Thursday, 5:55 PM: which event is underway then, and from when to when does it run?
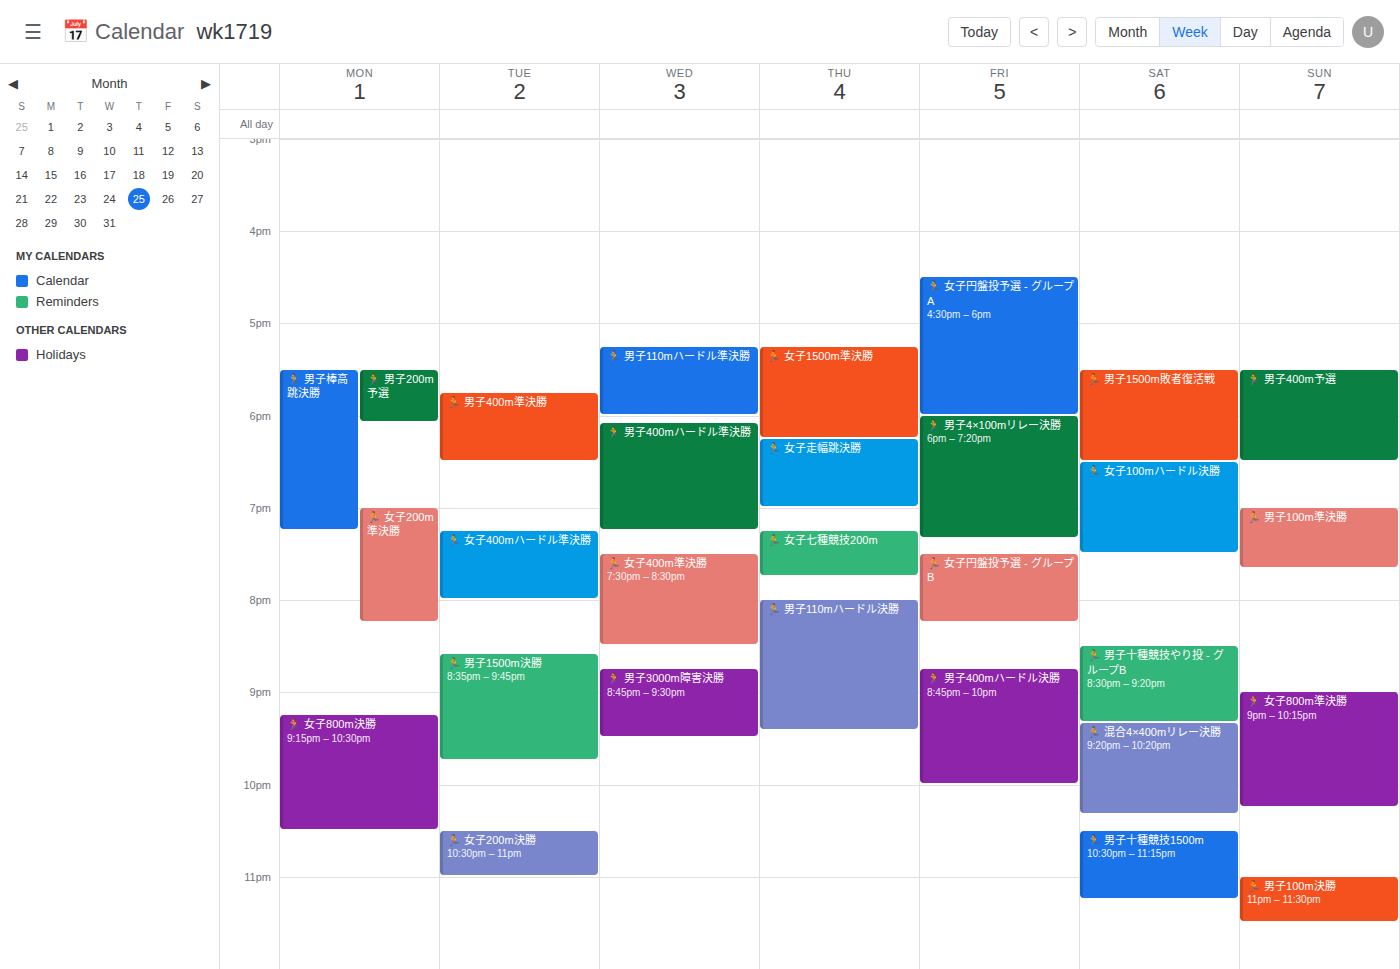
"🏃 女子1500m準決勝", 5:15 PM to 6:15 PM